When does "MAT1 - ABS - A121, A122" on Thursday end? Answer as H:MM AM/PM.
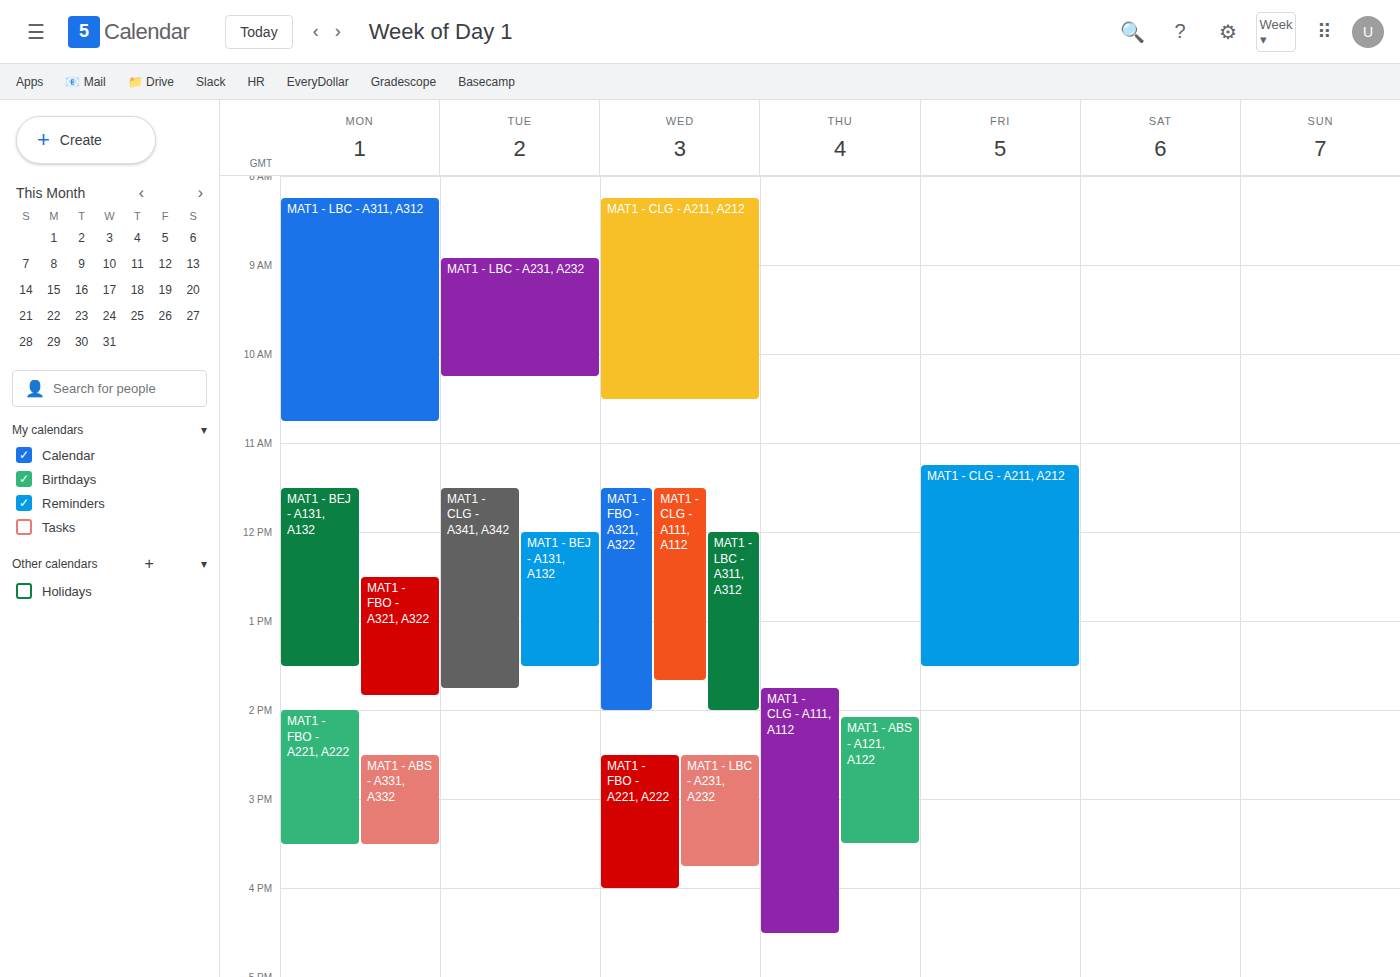
3:30 PM